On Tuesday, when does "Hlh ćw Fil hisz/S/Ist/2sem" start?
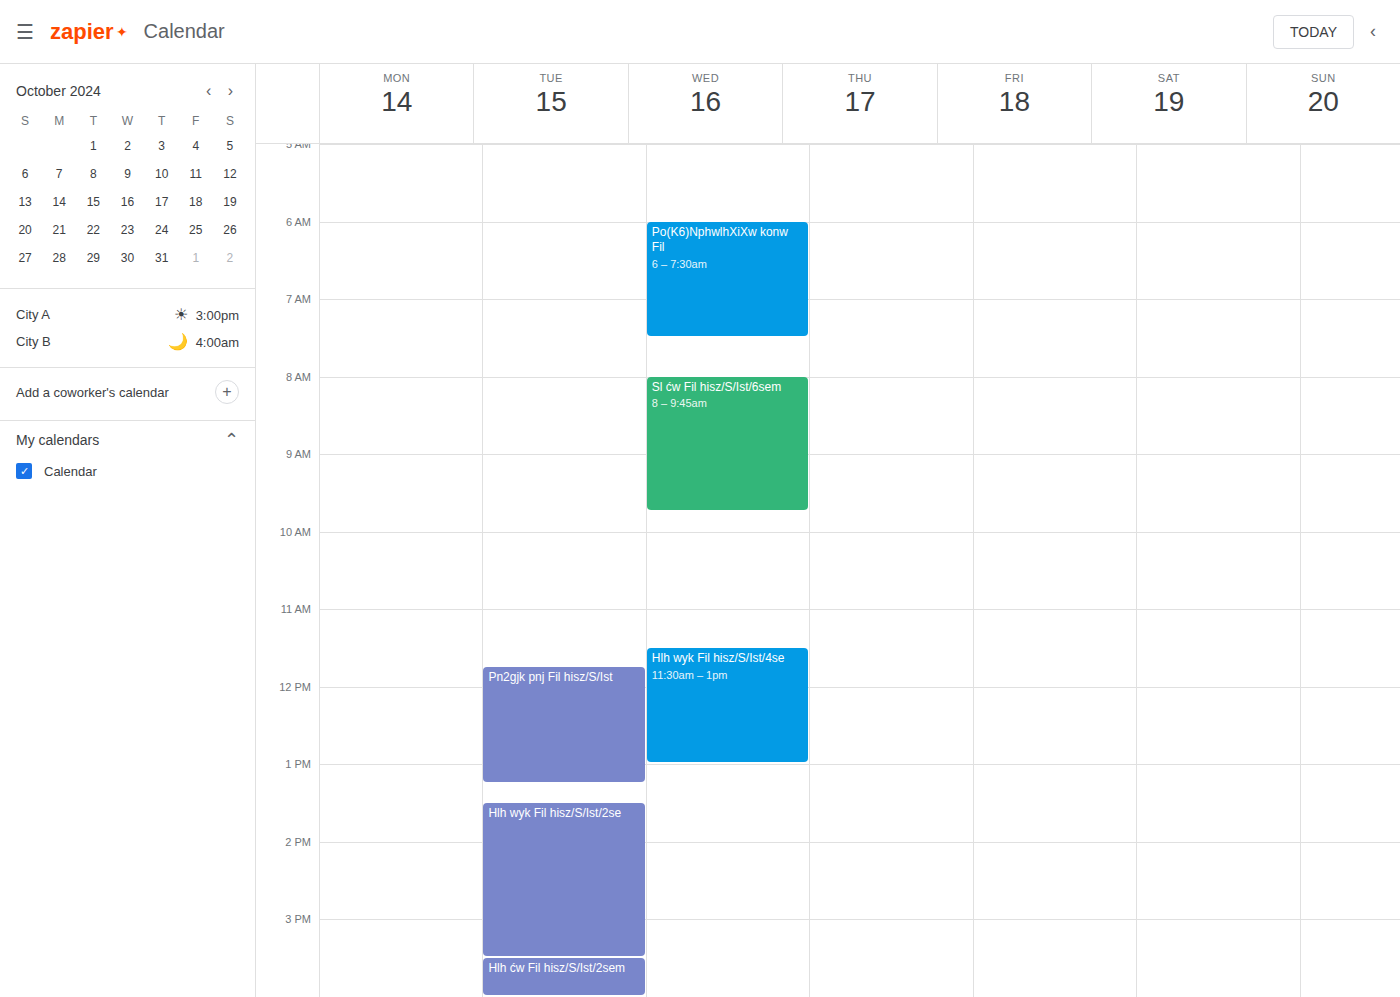
15:30